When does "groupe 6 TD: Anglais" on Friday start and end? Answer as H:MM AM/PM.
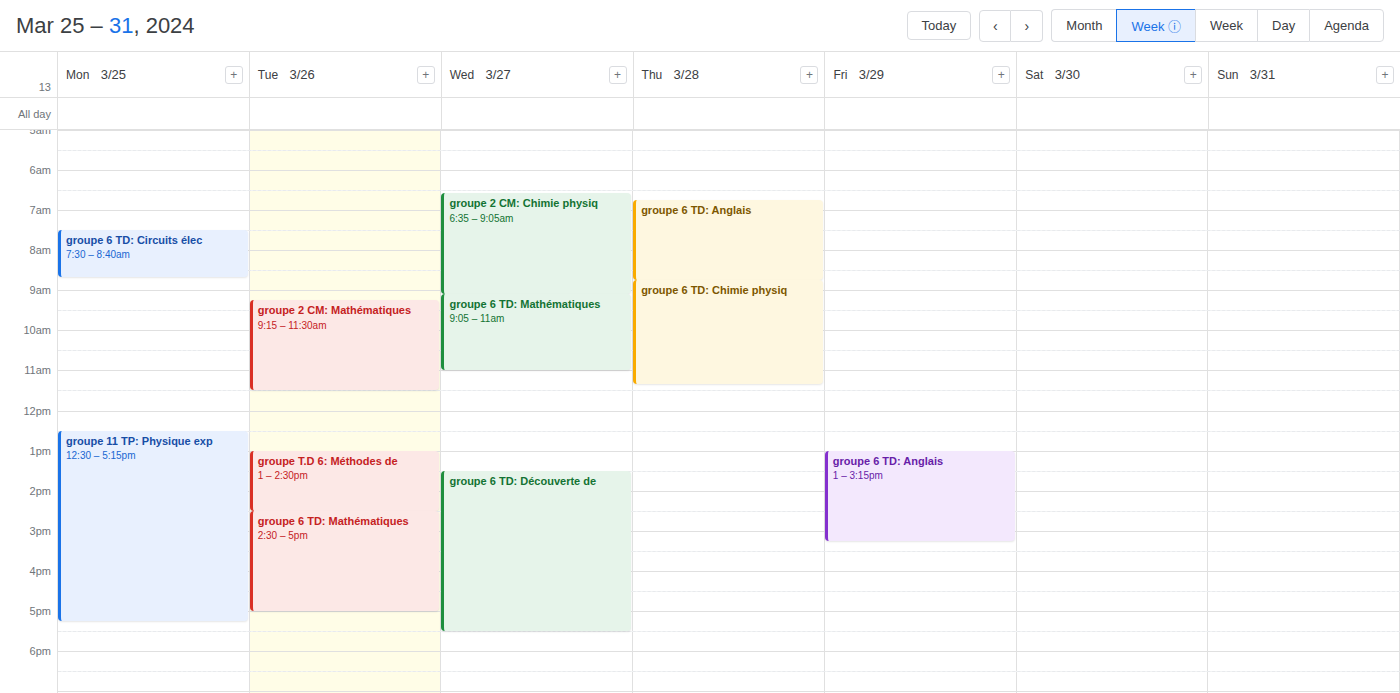
1:00 PM to 3:15 PM